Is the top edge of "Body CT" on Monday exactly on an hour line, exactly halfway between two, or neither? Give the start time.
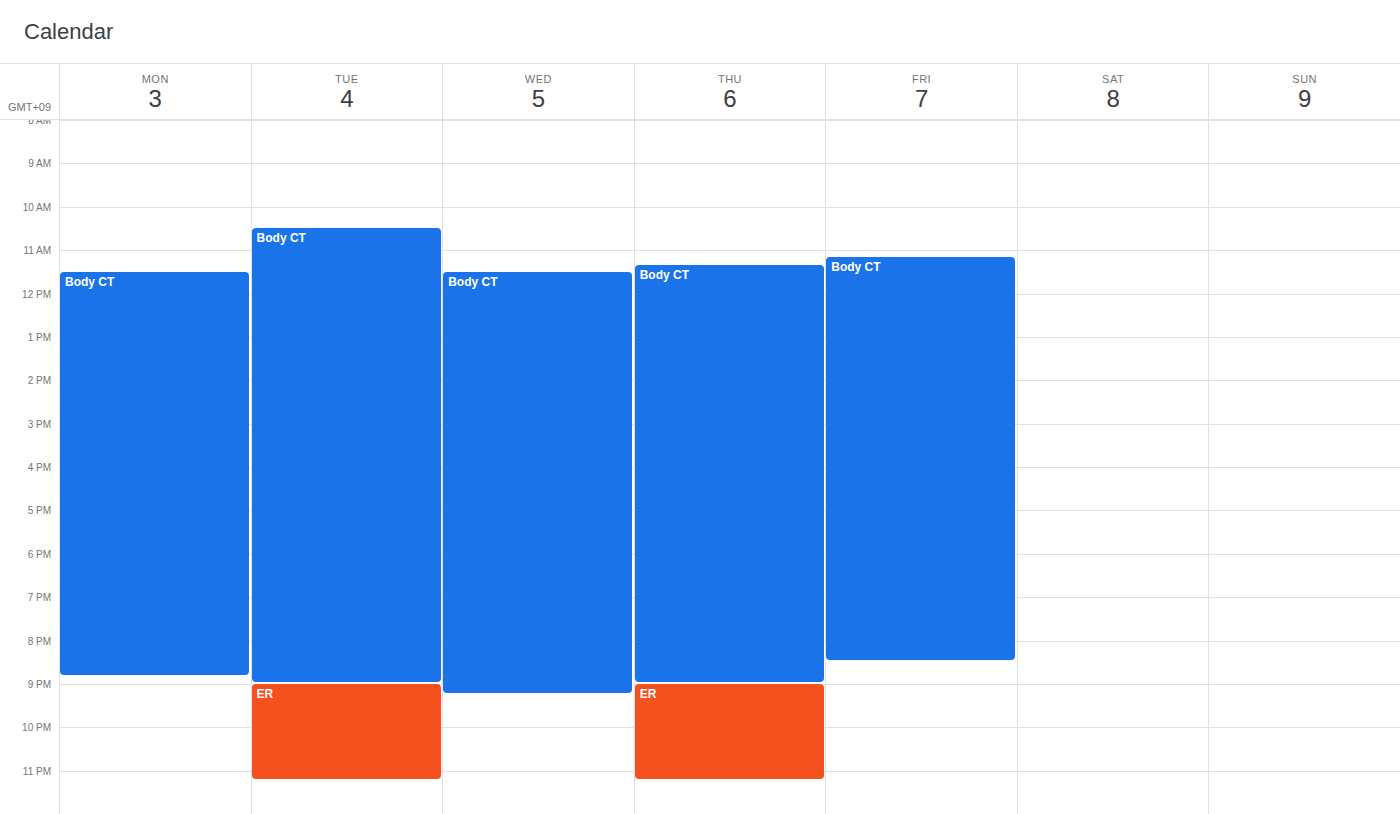
11:30 AM -- halfway between the 11 AM and 12 PM lines.